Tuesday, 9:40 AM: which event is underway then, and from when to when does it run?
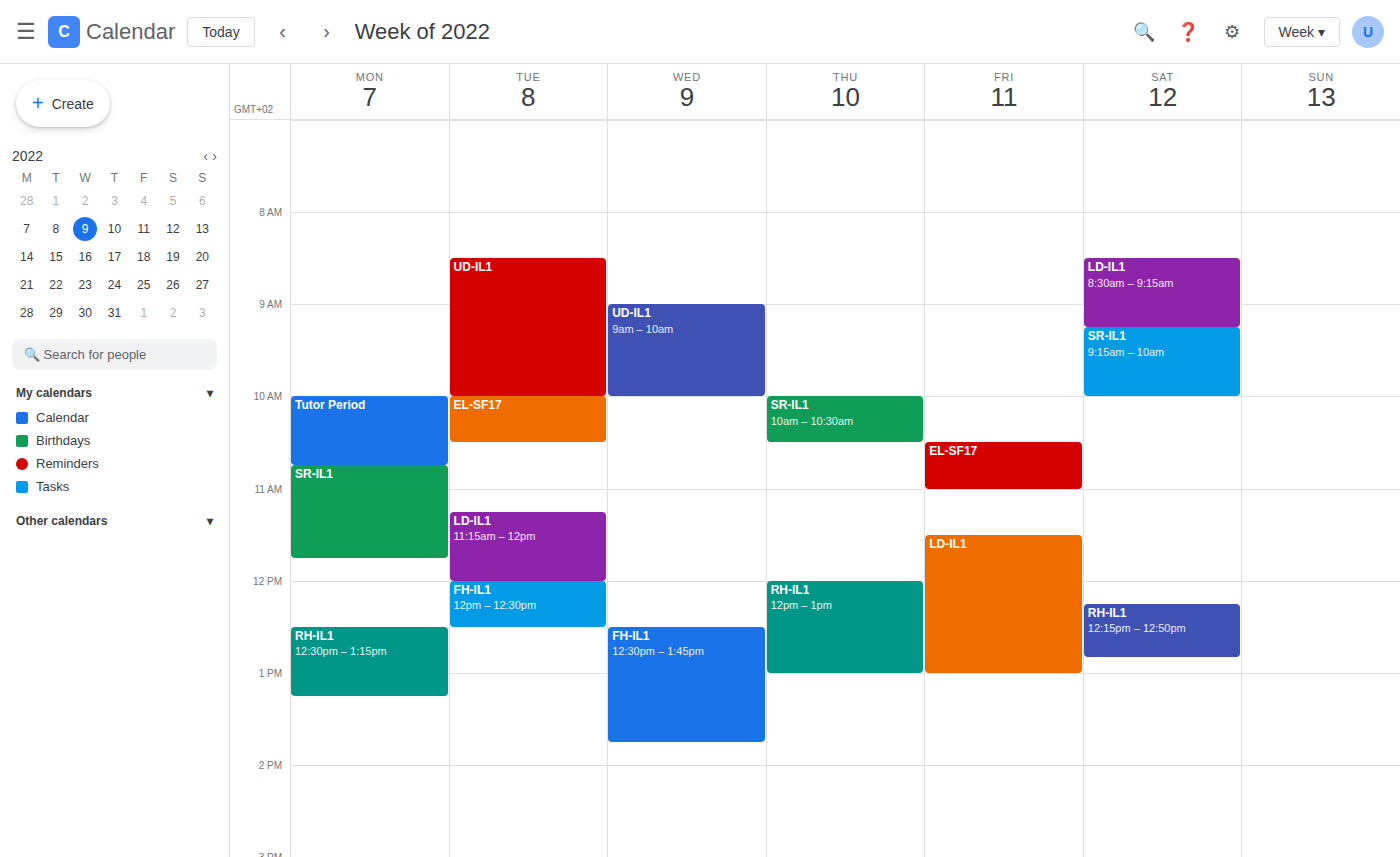
"UD-IL1", 8:30 AM to 10:00 AM